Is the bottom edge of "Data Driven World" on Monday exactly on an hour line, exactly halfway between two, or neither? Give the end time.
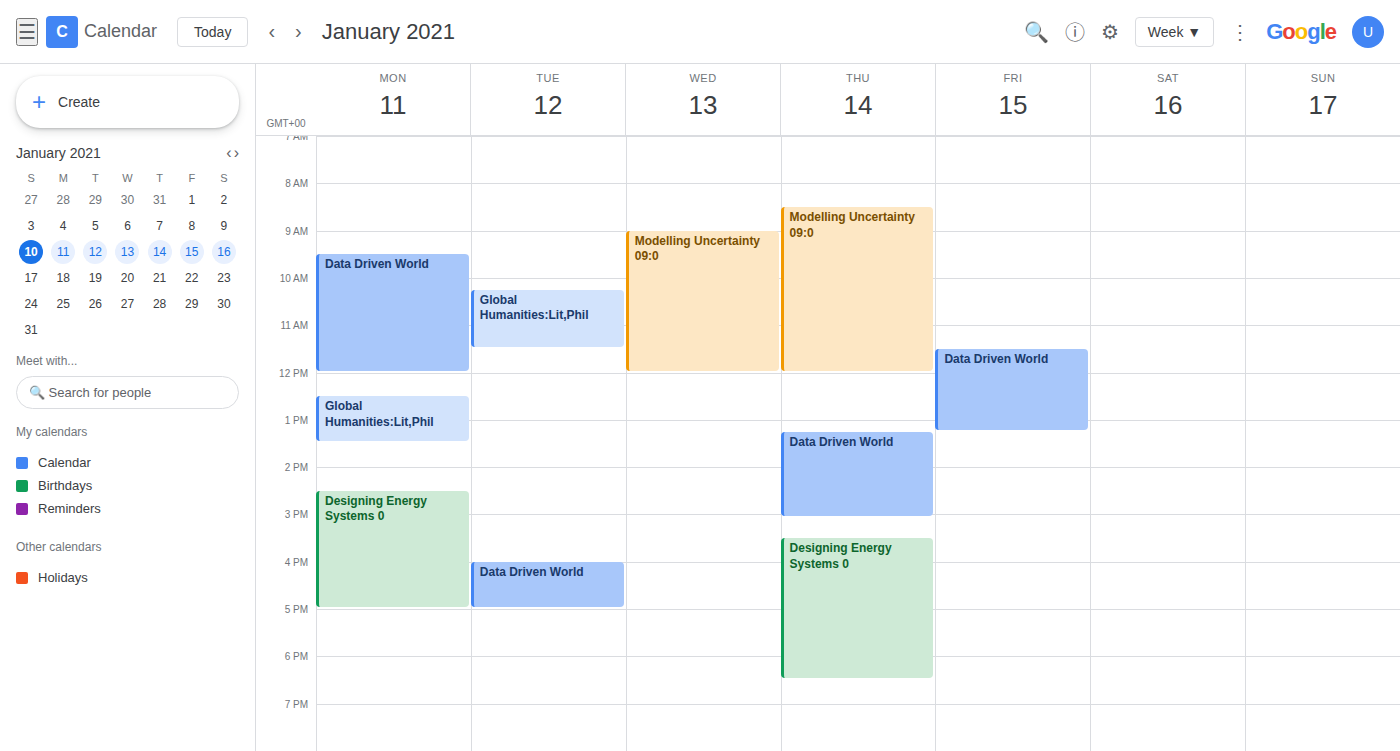
12:00 -- exactly on the 12:00 line.